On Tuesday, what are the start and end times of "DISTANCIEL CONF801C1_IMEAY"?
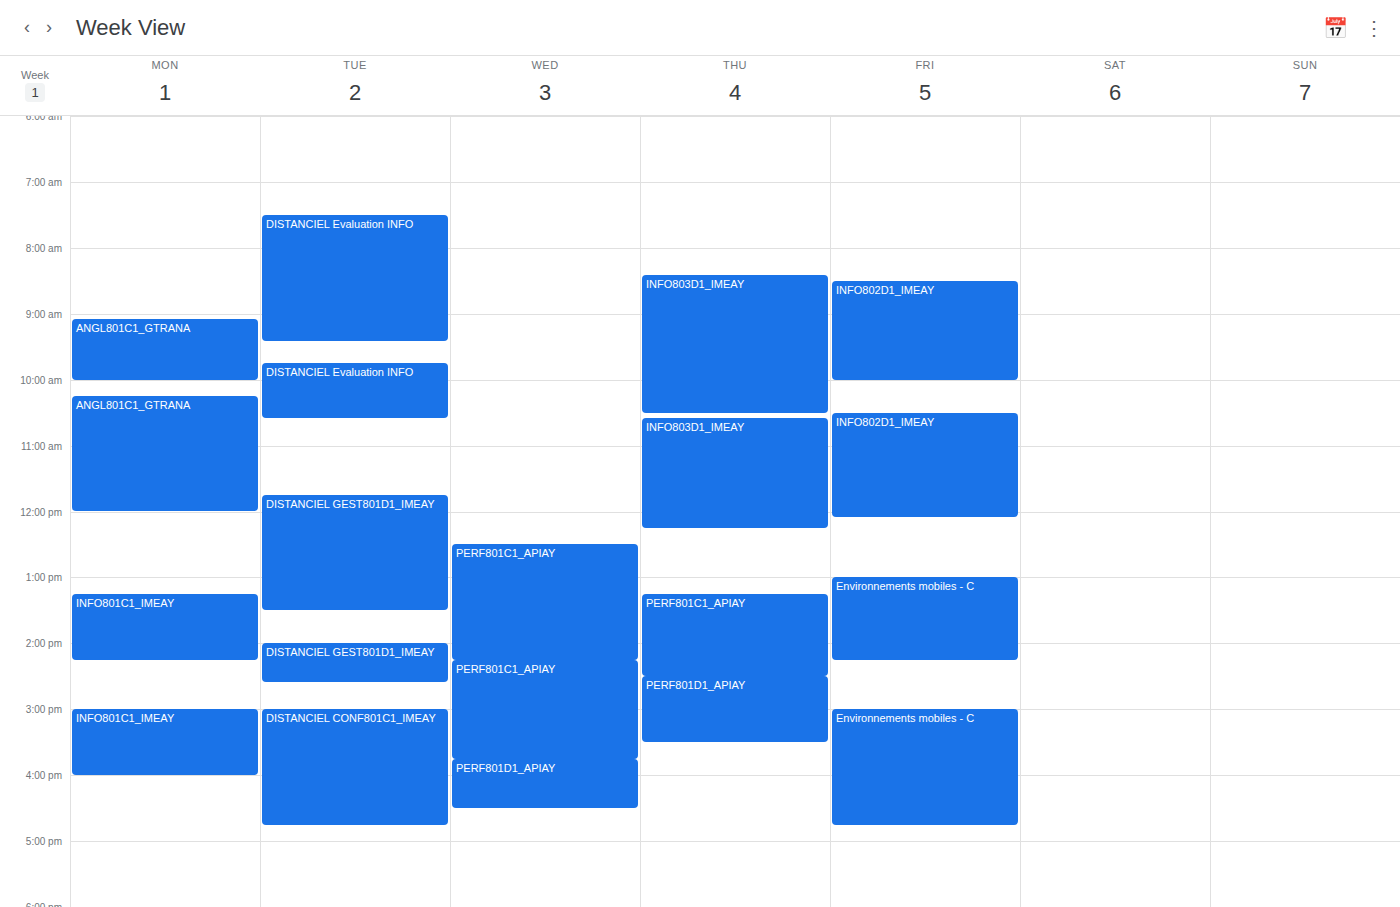
3:00 PM to 4:45 PM